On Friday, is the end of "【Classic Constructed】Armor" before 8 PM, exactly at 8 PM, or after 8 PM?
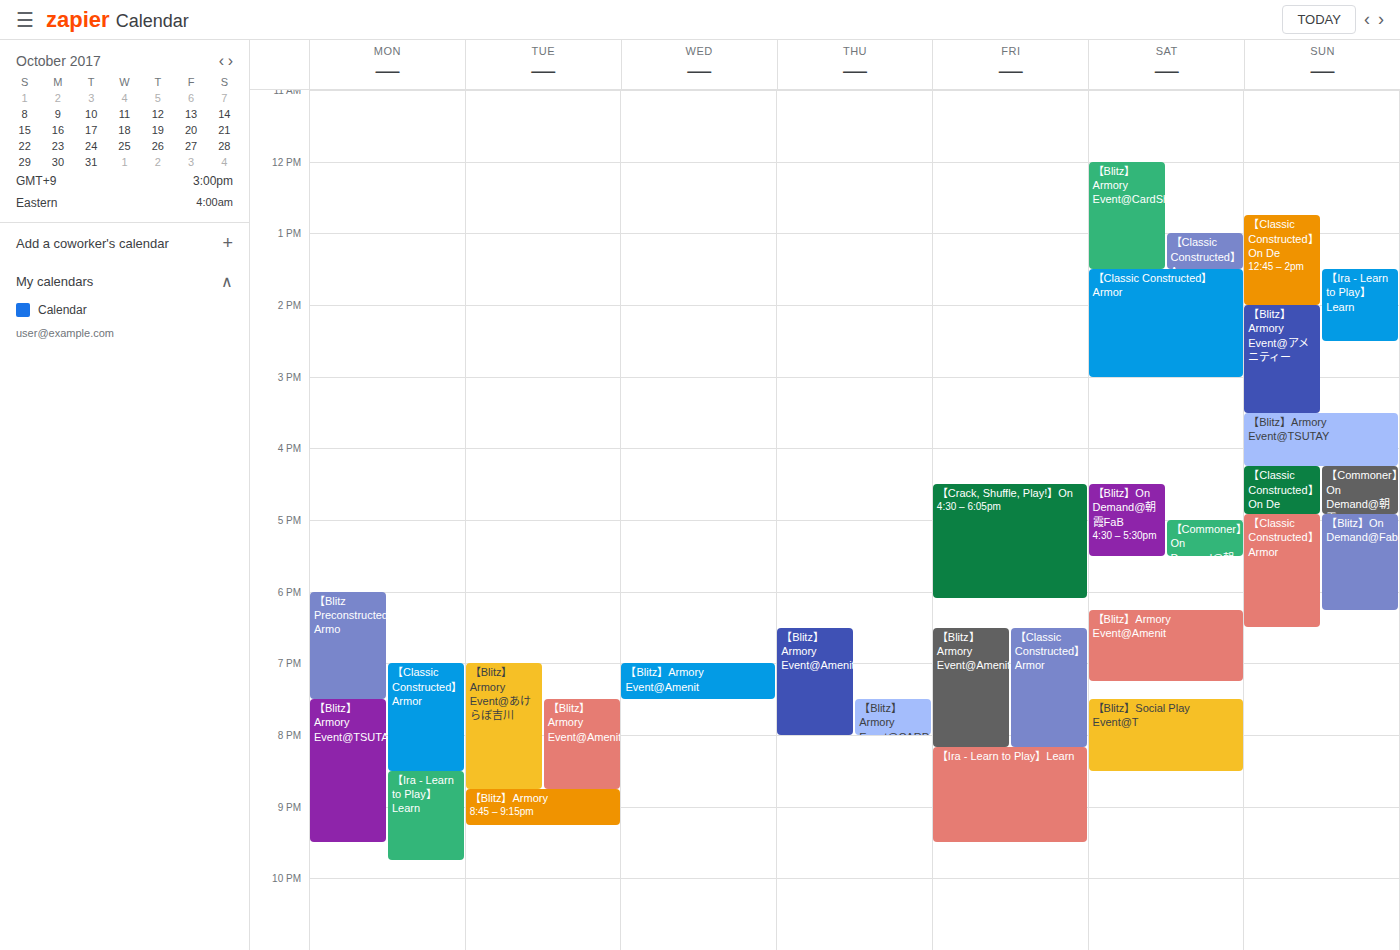
8:10 PM -- after 8 PM, 10 minutes below the 8 PM line.